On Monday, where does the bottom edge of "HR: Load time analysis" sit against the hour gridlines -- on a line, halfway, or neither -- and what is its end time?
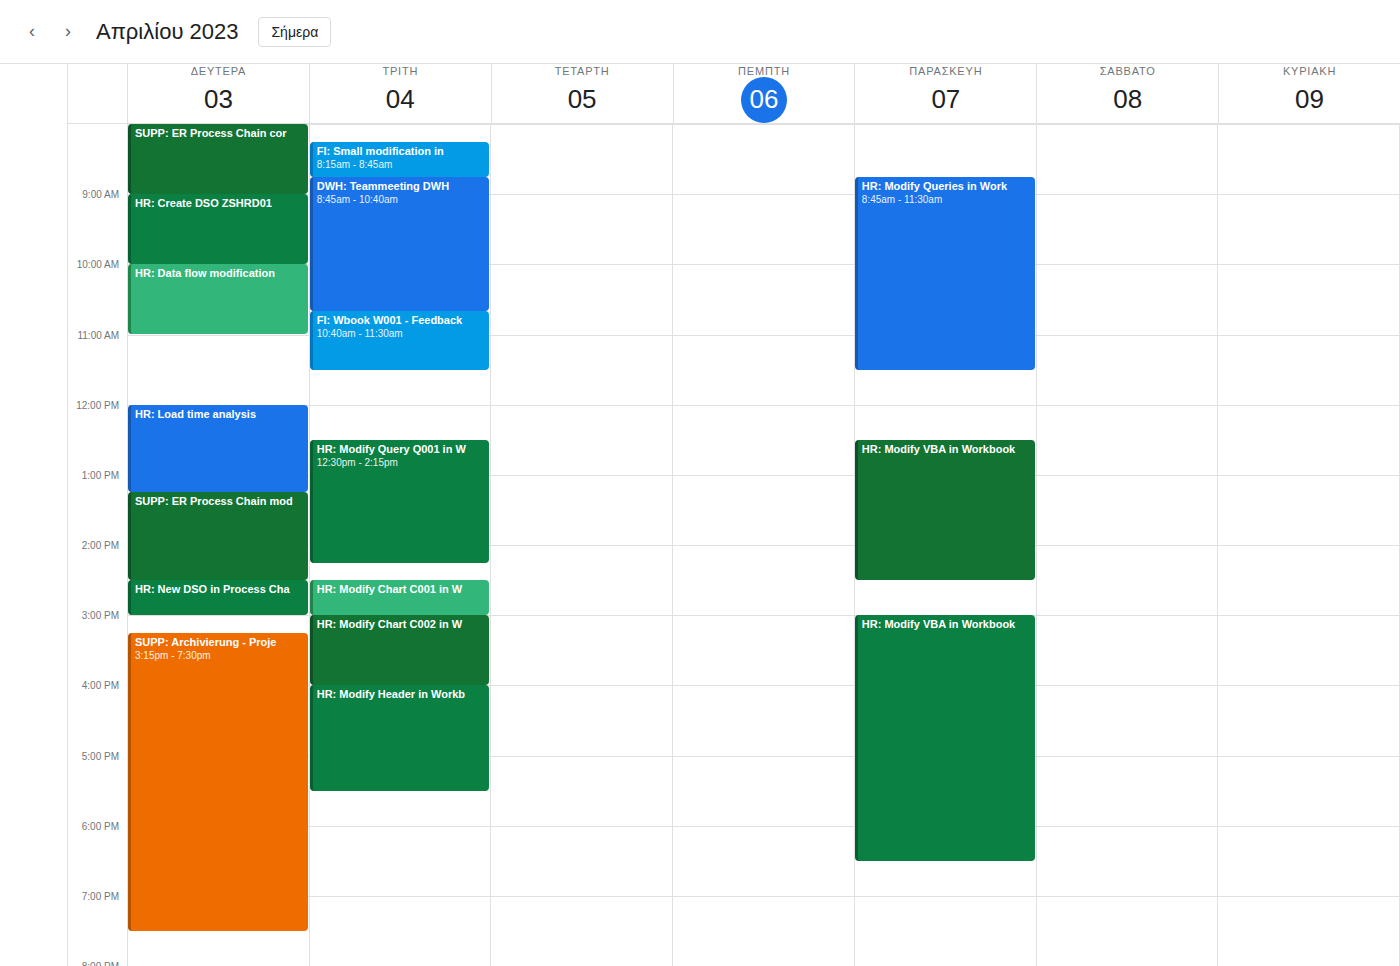
1:15 PM -- neither: a quarter of the way from the 1 PM line to the 2 PM line.